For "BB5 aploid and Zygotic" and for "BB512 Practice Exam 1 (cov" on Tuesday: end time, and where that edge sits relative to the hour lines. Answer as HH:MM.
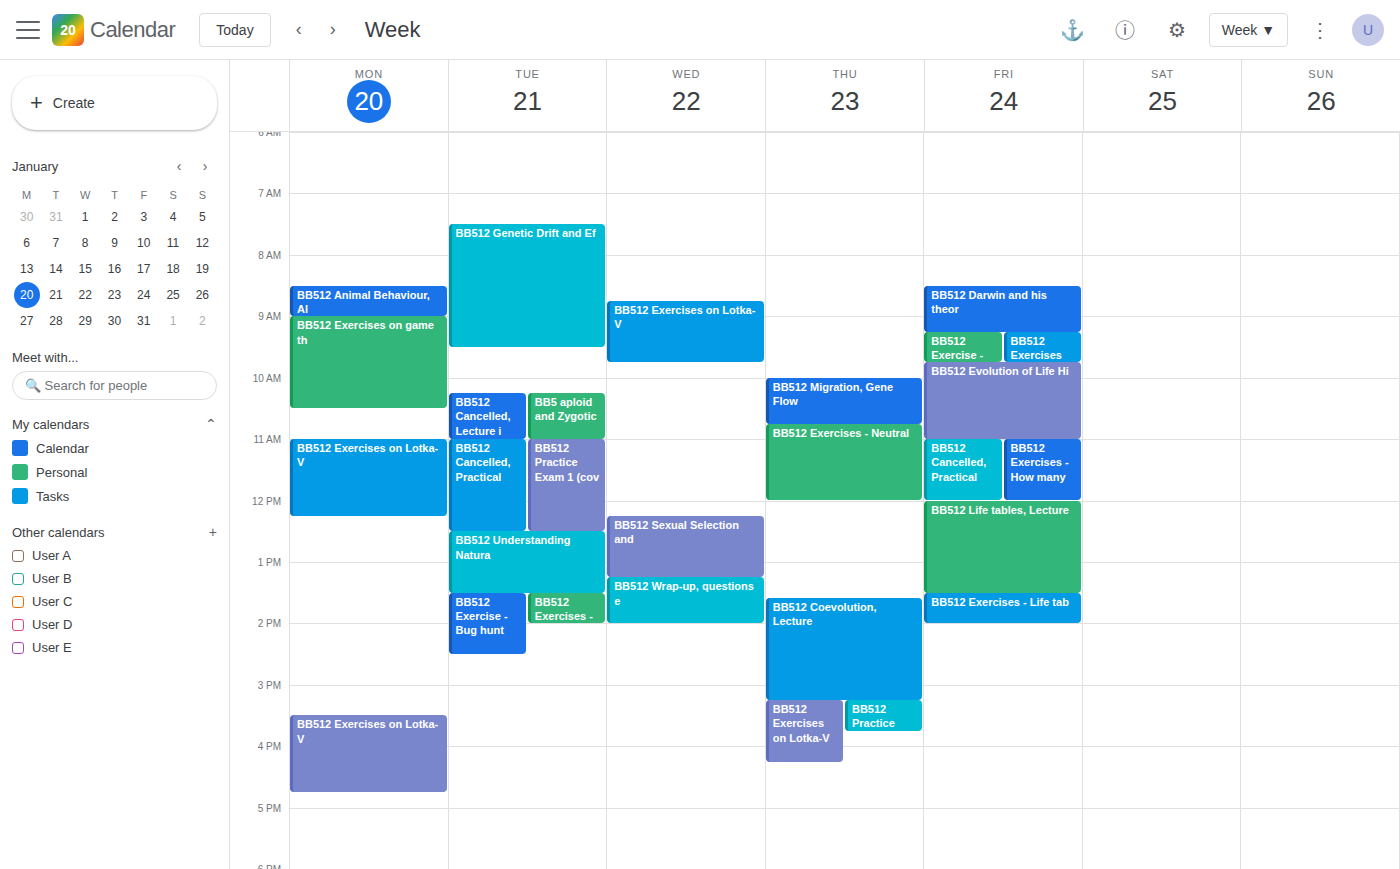
"BB5 aploid and Zygotic": 11:00, exactly on the 11:00 line. "BB512 Practice Exam 1 (cov": 12:30, halfway between the 12:00 and 13:00 lines.